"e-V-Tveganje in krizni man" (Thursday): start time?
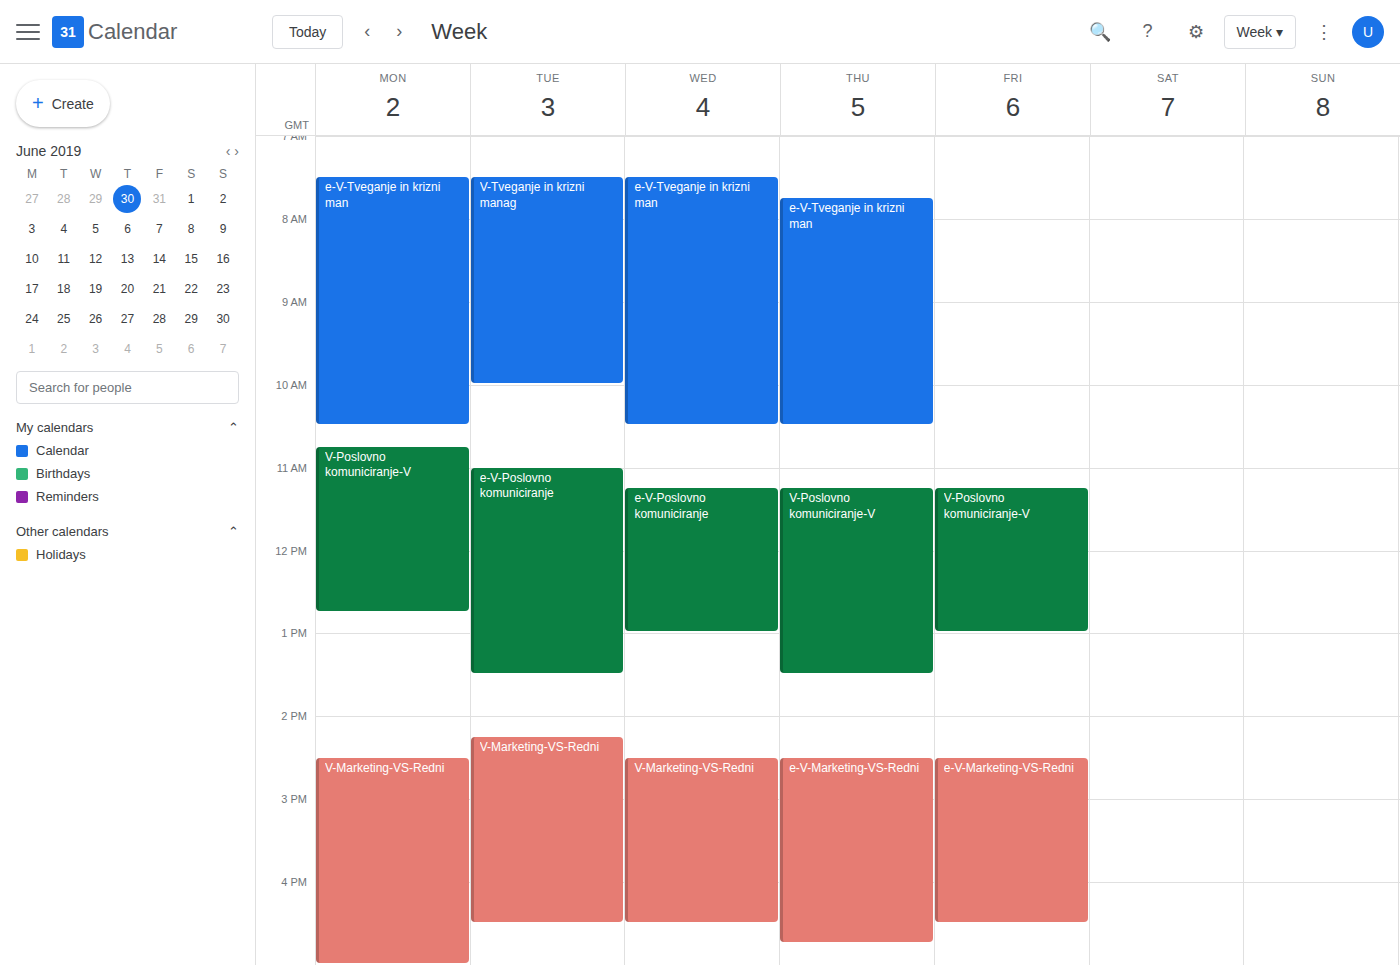
7:45 AM